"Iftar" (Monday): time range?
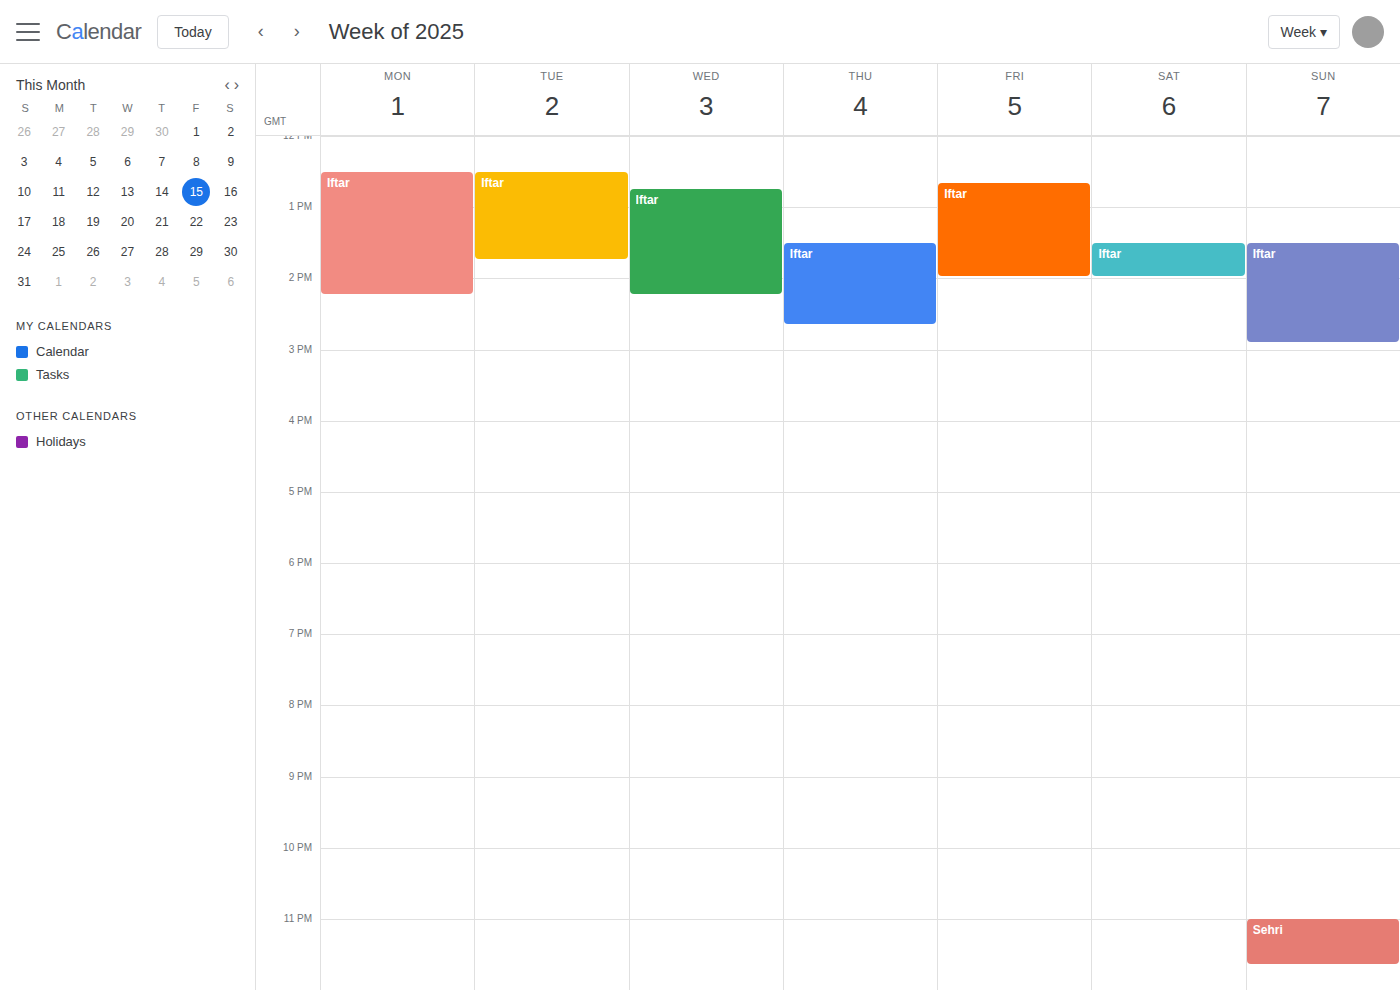
12:30 PM to 2:15 PM